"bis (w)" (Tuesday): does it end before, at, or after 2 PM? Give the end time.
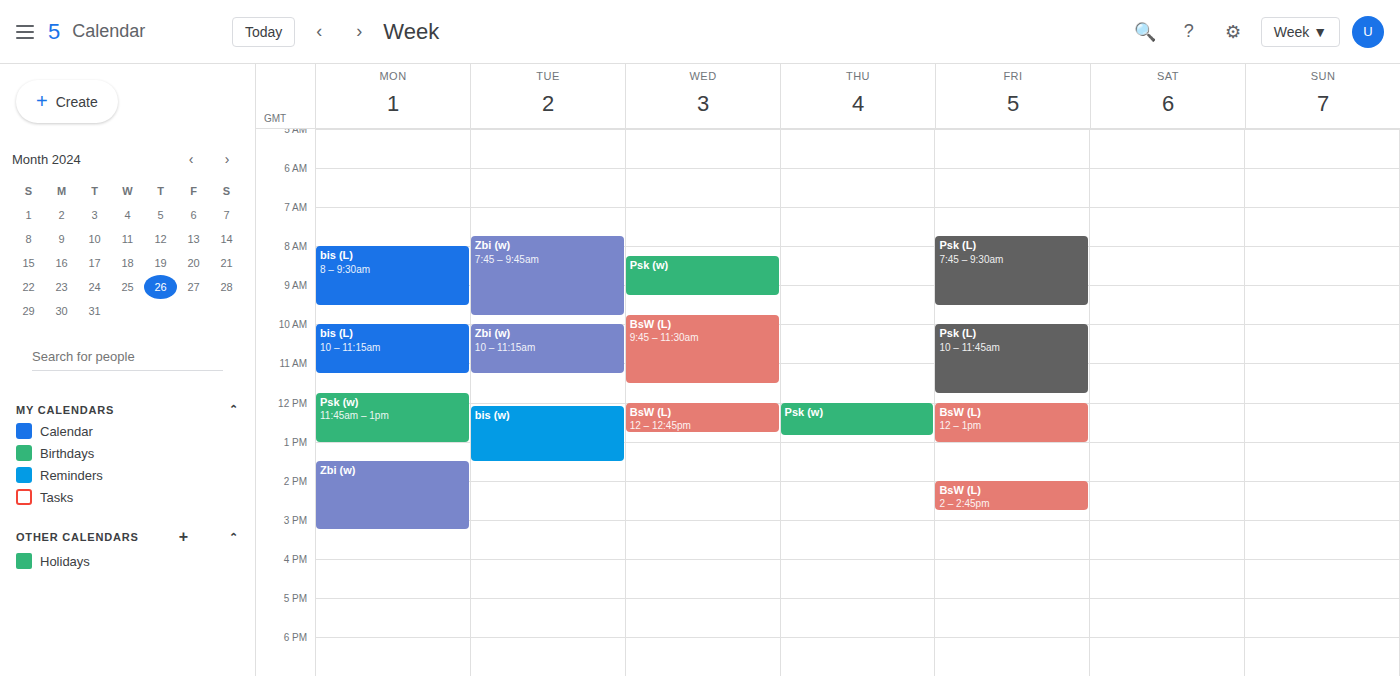
1:30 PM -- before 2 PM, 30 minutes above the 2 PM line.